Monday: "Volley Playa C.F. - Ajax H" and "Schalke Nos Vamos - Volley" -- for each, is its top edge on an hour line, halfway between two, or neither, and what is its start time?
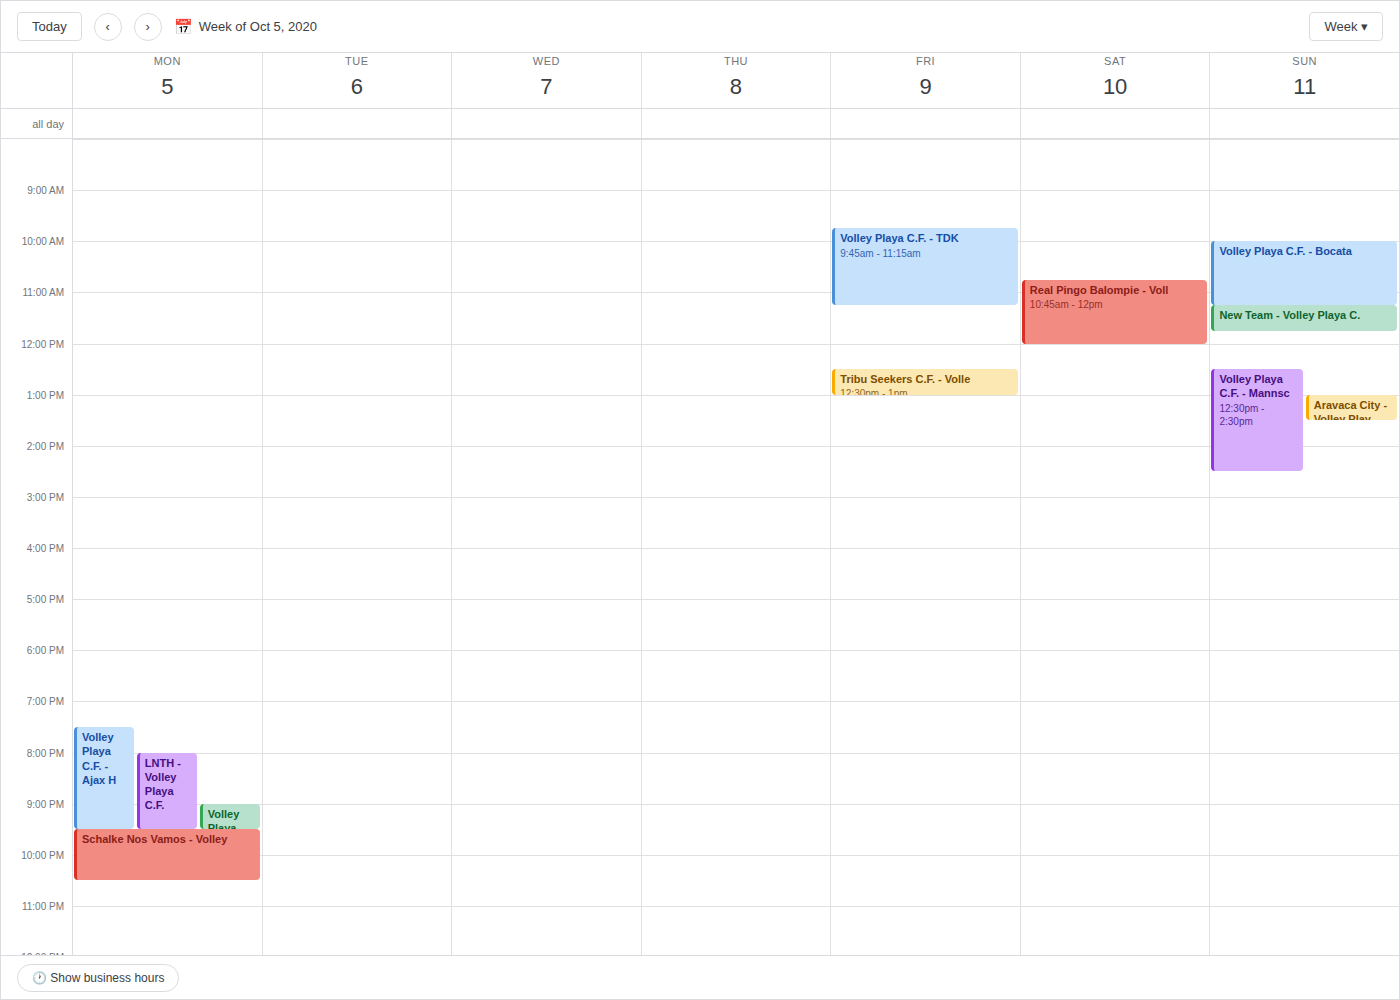
"Volley Playa C.F. - Ajax H": 7:30 PM, halfway between the 7 PM and 8 PM lines. "Schalke Nos Vamos - Volley": 9:30 PM, halfway between the 9 PM and 10 PM lines.